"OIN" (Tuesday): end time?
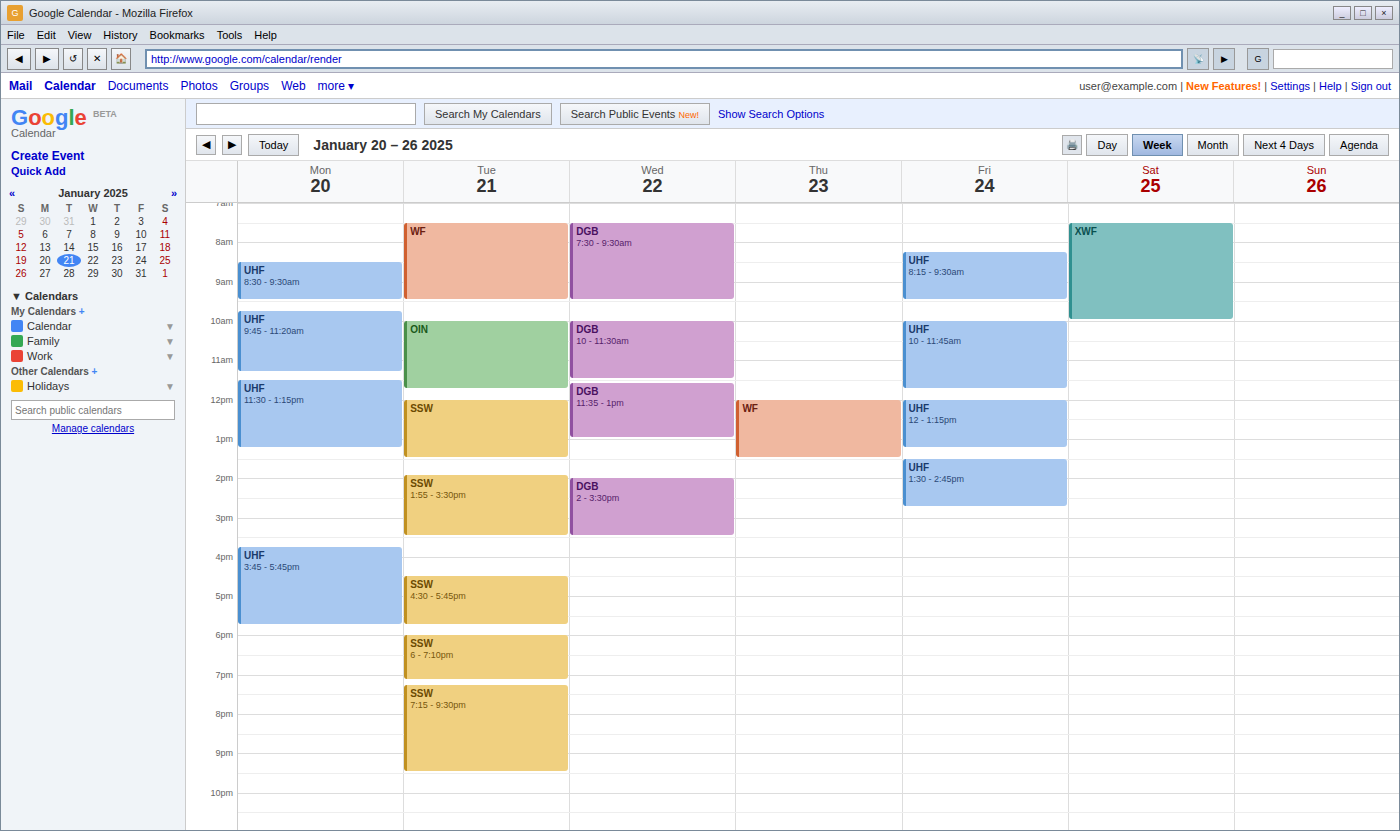
11:45 AM